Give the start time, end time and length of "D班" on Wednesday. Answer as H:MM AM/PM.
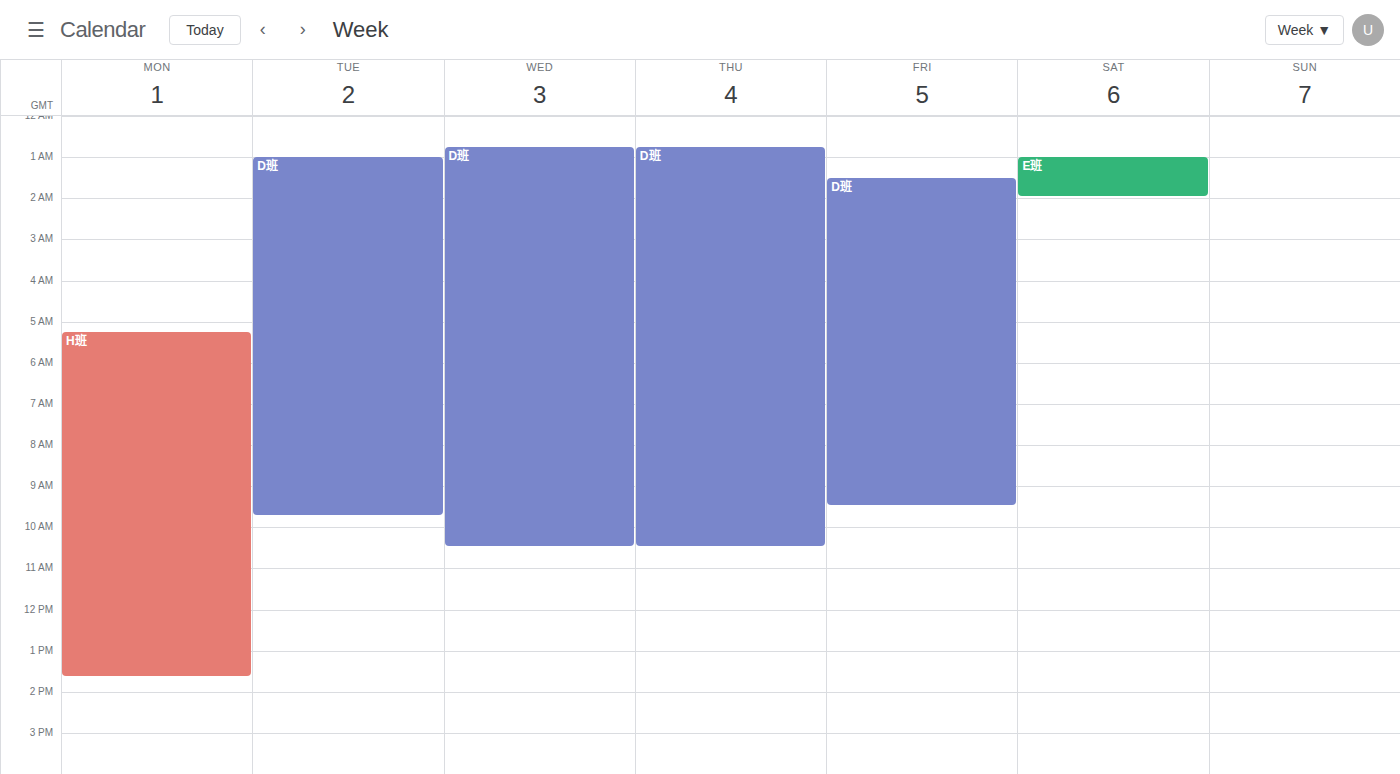
12:45 AM to 10:30 AM, 9 hours 45 minutes